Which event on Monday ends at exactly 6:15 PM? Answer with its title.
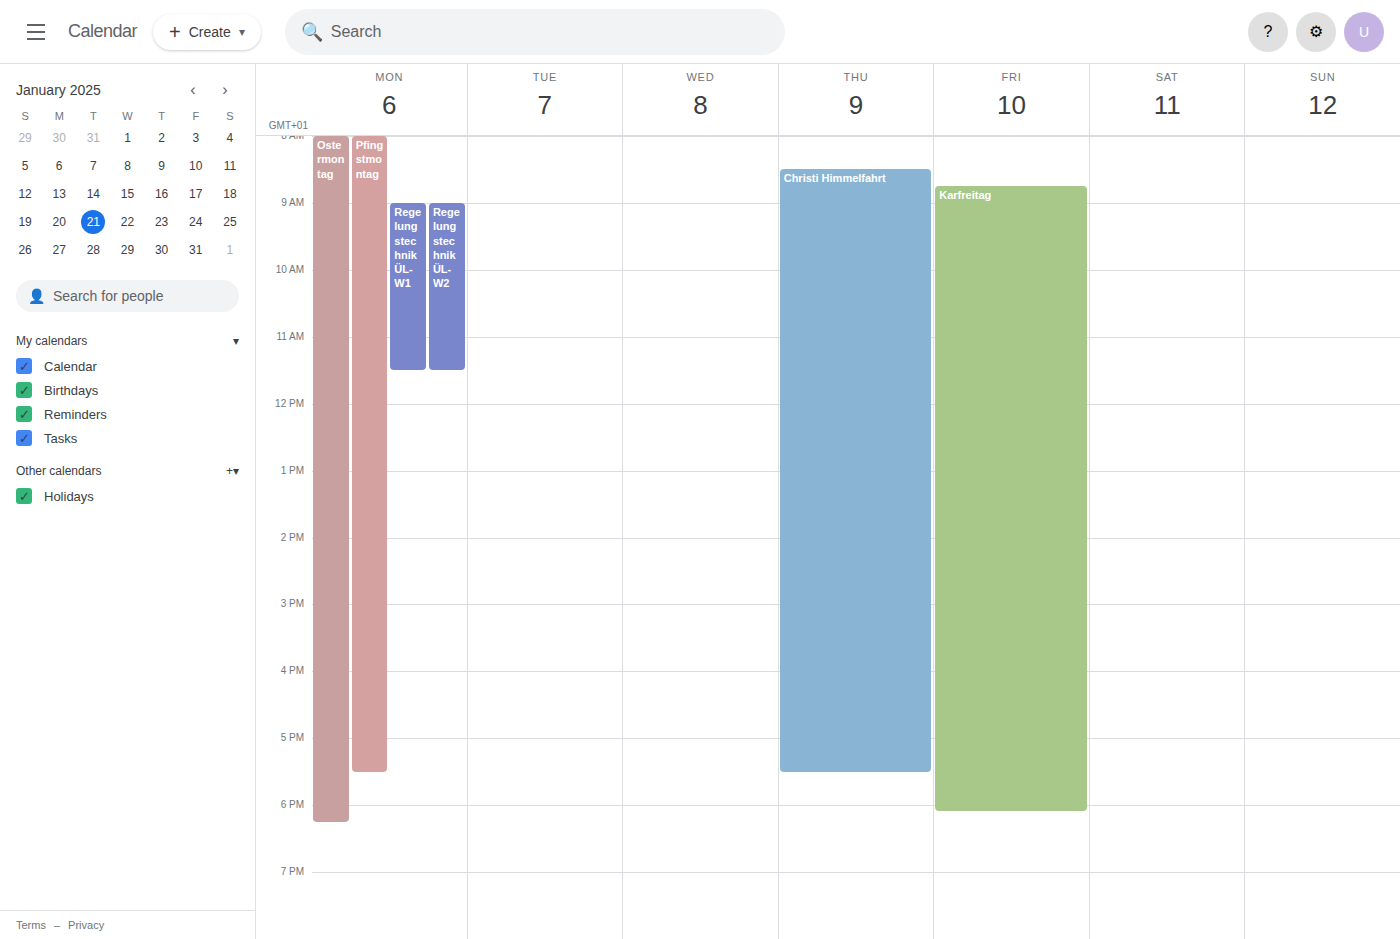
"Ostermontag"